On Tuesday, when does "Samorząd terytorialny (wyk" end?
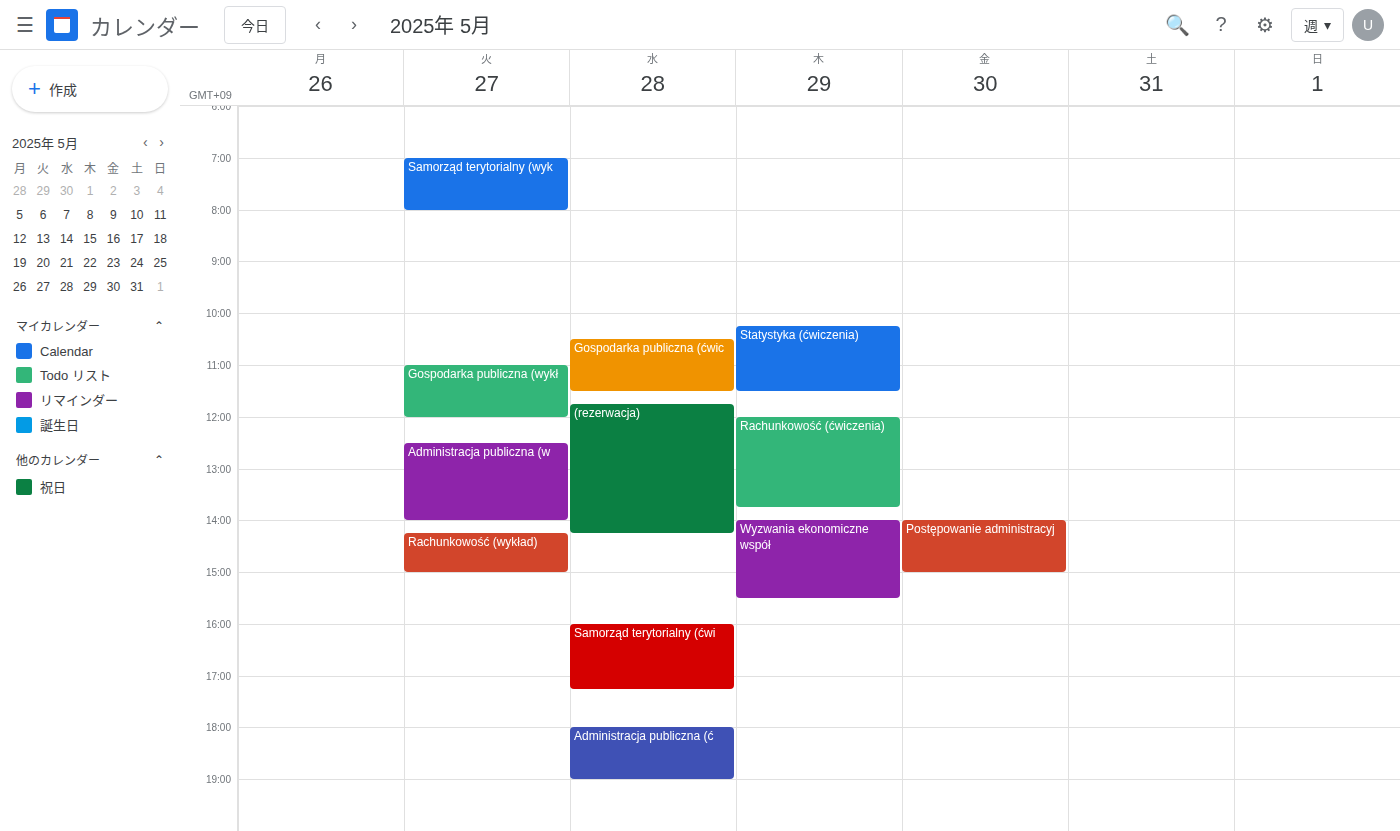
8:00 AM